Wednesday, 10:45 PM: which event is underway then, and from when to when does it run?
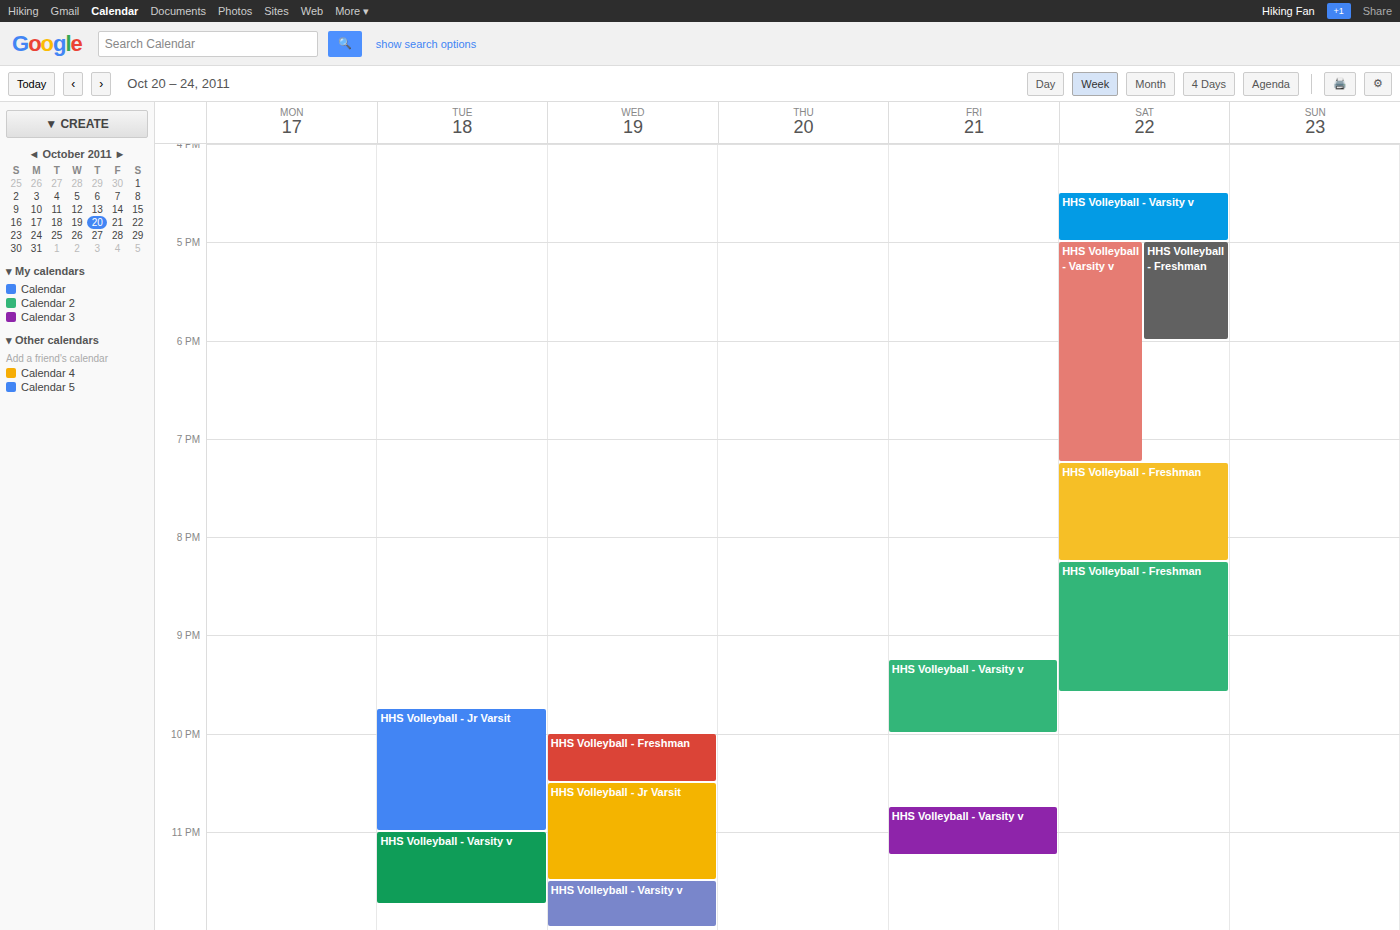
"HHS Volleyball - Jr Varsit", 10:30 PM to 11:30 PM